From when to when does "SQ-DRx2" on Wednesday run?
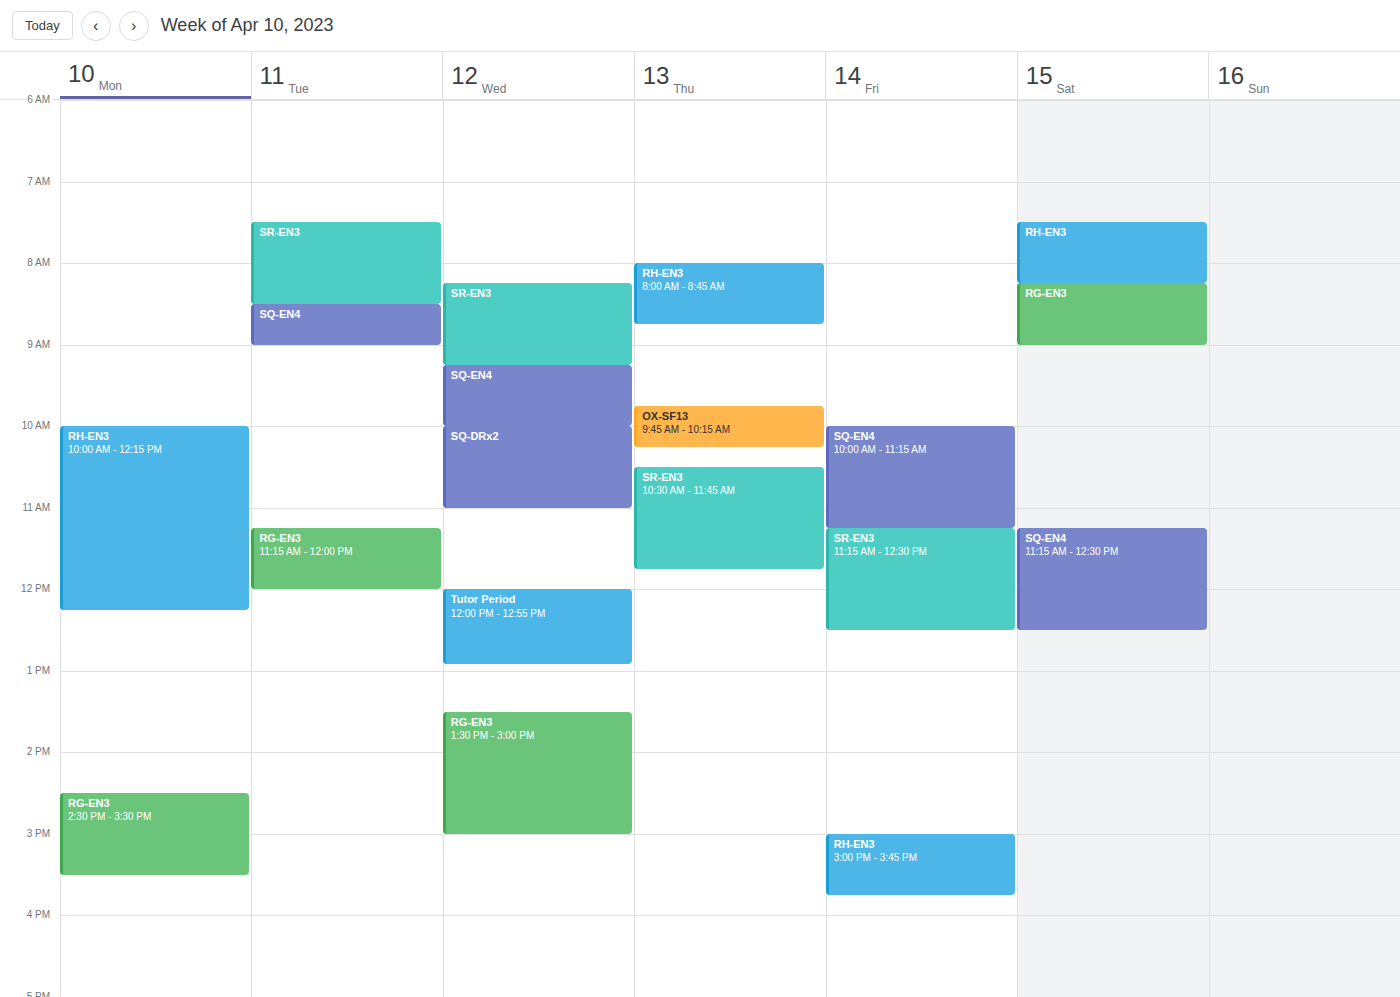
10:00 AM to 11:00 AM